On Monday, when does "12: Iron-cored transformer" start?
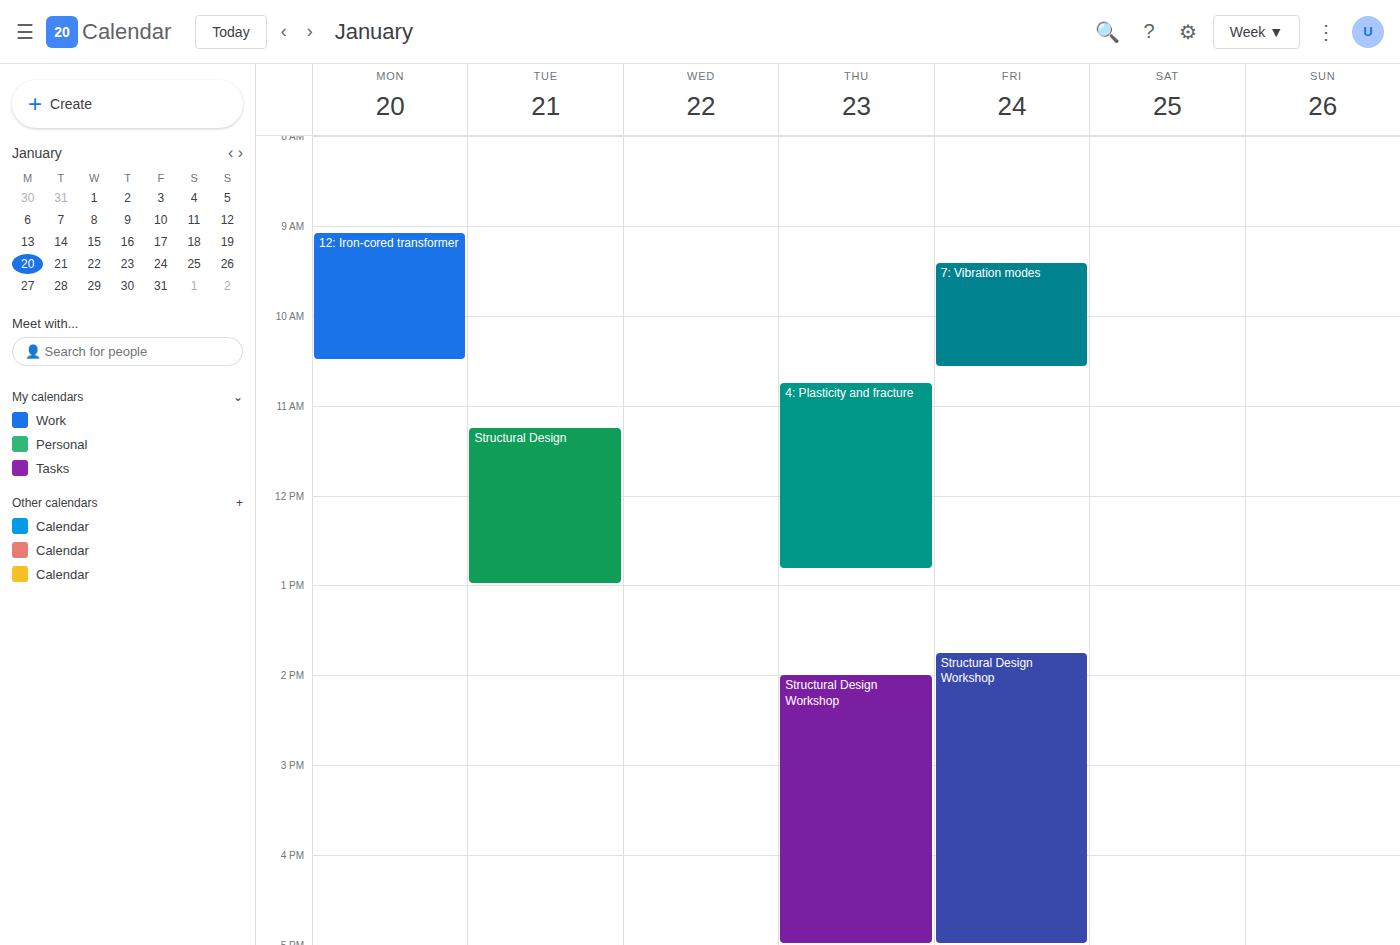
09:05